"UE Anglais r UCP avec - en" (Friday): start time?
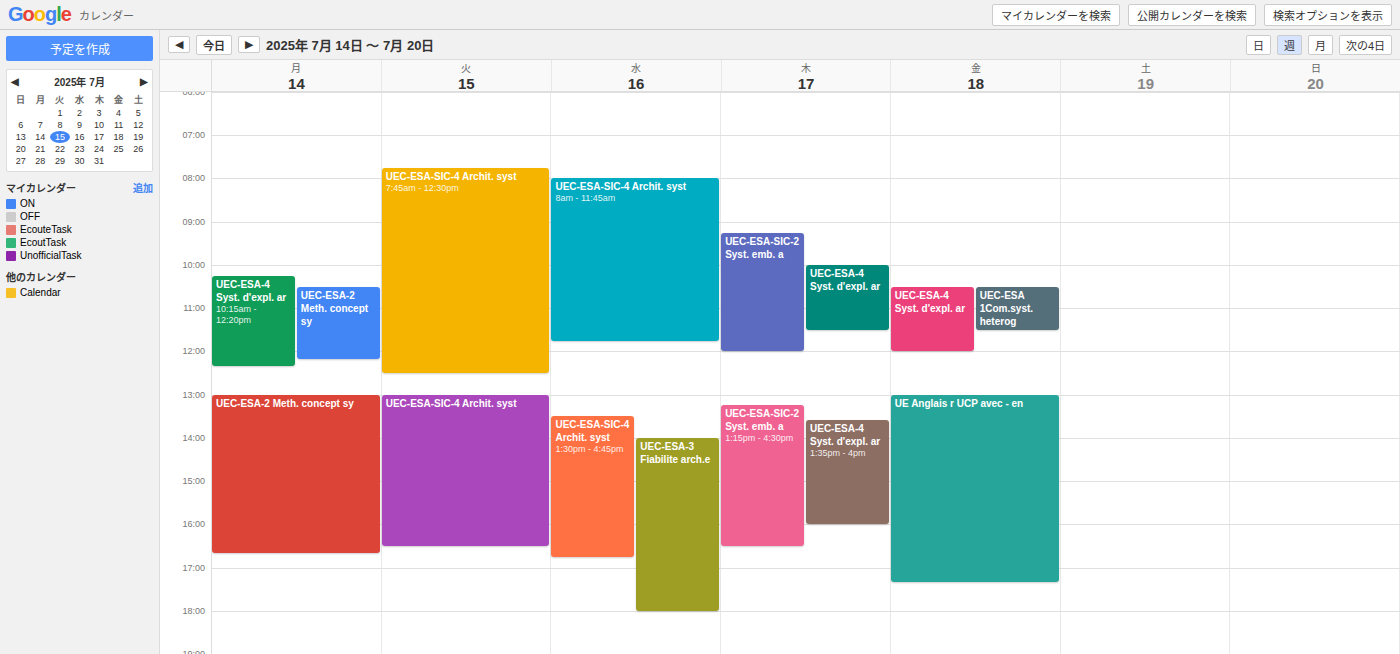
1:00 PM